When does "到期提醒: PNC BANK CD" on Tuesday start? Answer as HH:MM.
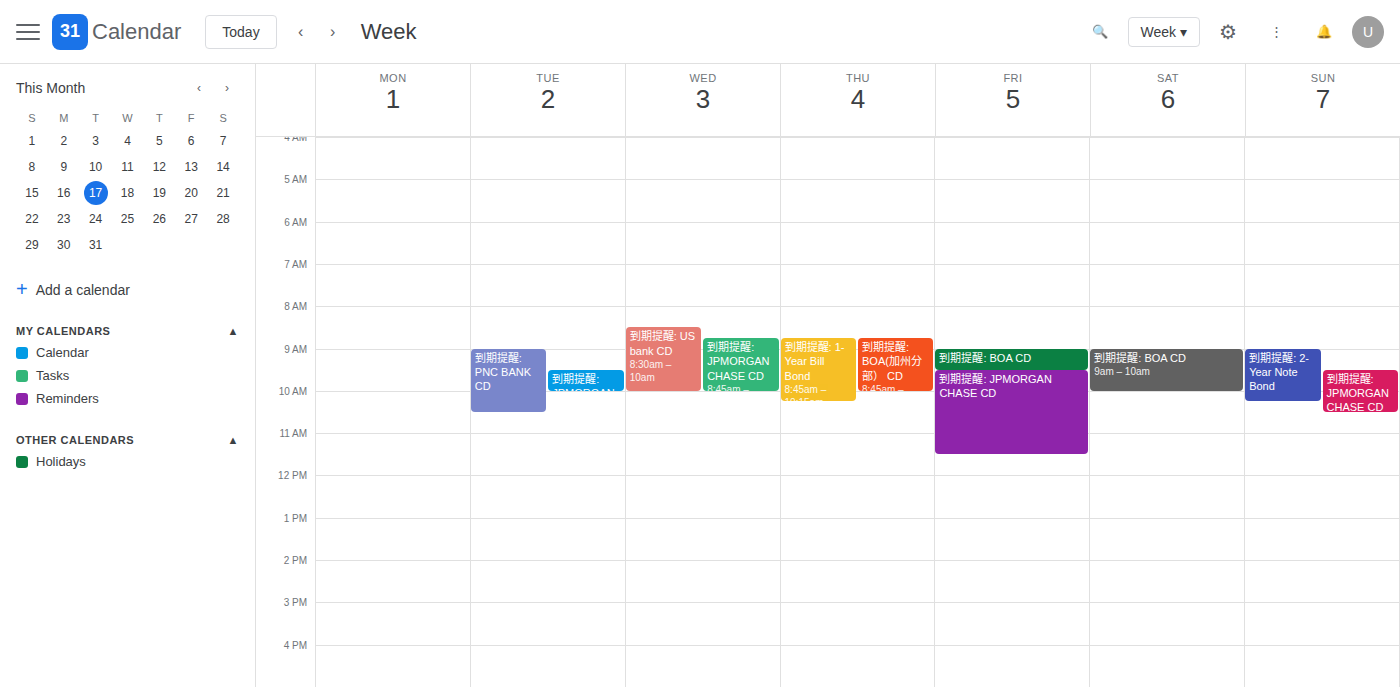
09:00